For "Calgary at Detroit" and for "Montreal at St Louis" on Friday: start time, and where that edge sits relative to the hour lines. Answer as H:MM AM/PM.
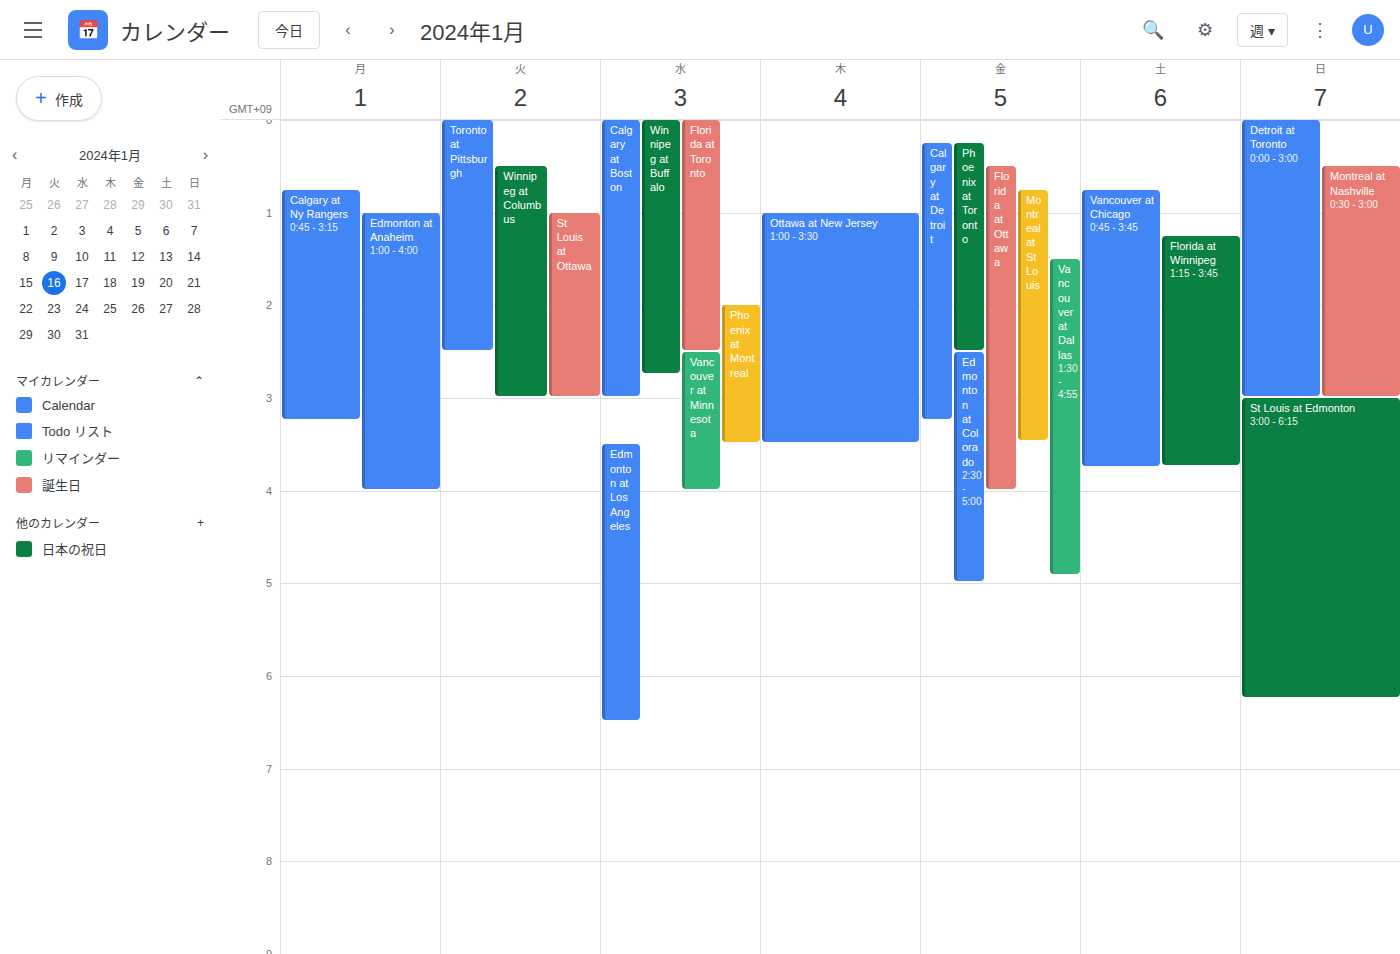
"Calgary at Detroit": 12:15 AM, neither: a quarter of the way from the 12 AM line to the 1 AM line. "Montreal at St Louis": 12:45 AM, neither: three quarters of the way from the 12 AM line to the 1 AM line.